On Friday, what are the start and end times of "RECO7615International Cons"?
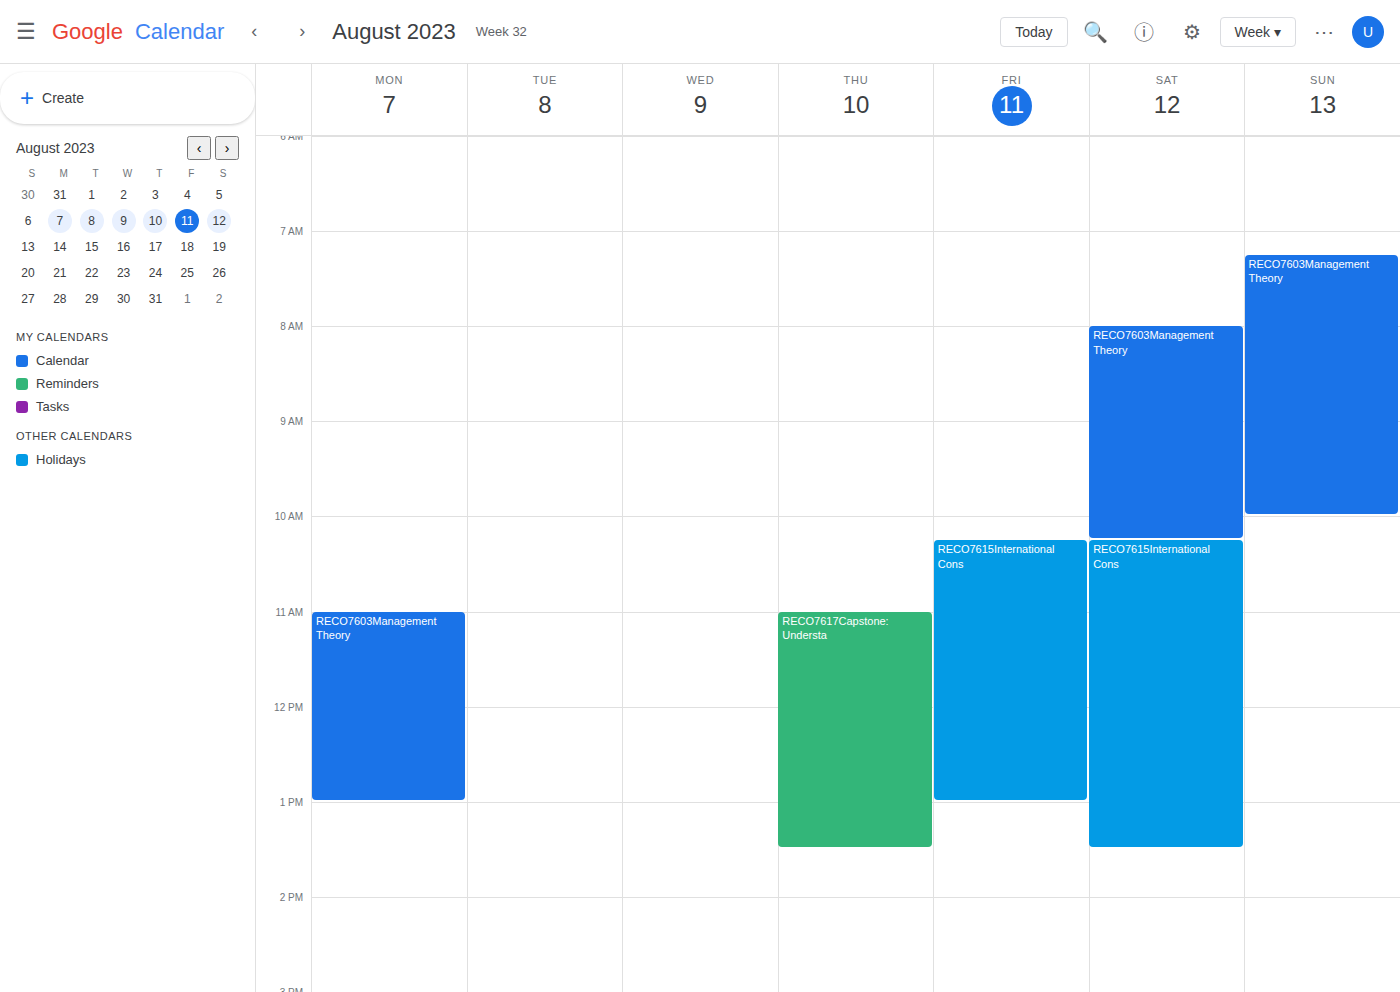
10:15 AM to 1:00 PM